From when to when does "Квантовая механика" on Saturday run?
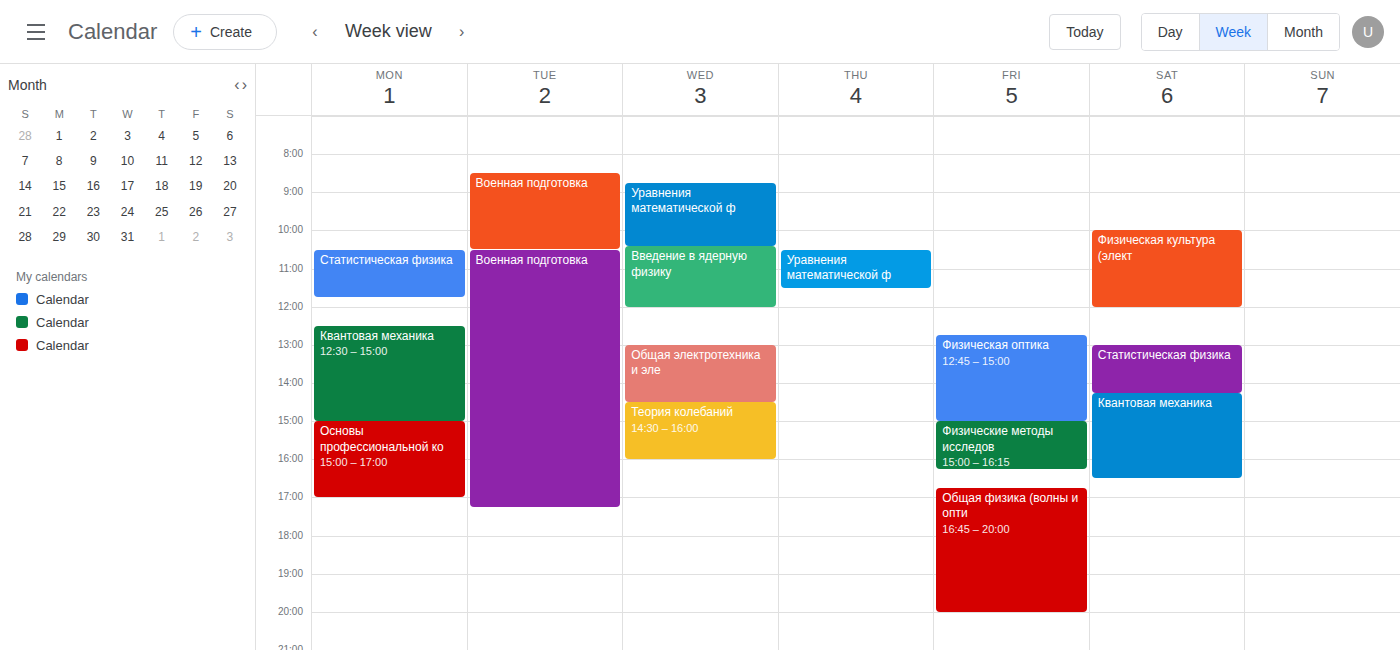
2:15 PM to 4:30 PM